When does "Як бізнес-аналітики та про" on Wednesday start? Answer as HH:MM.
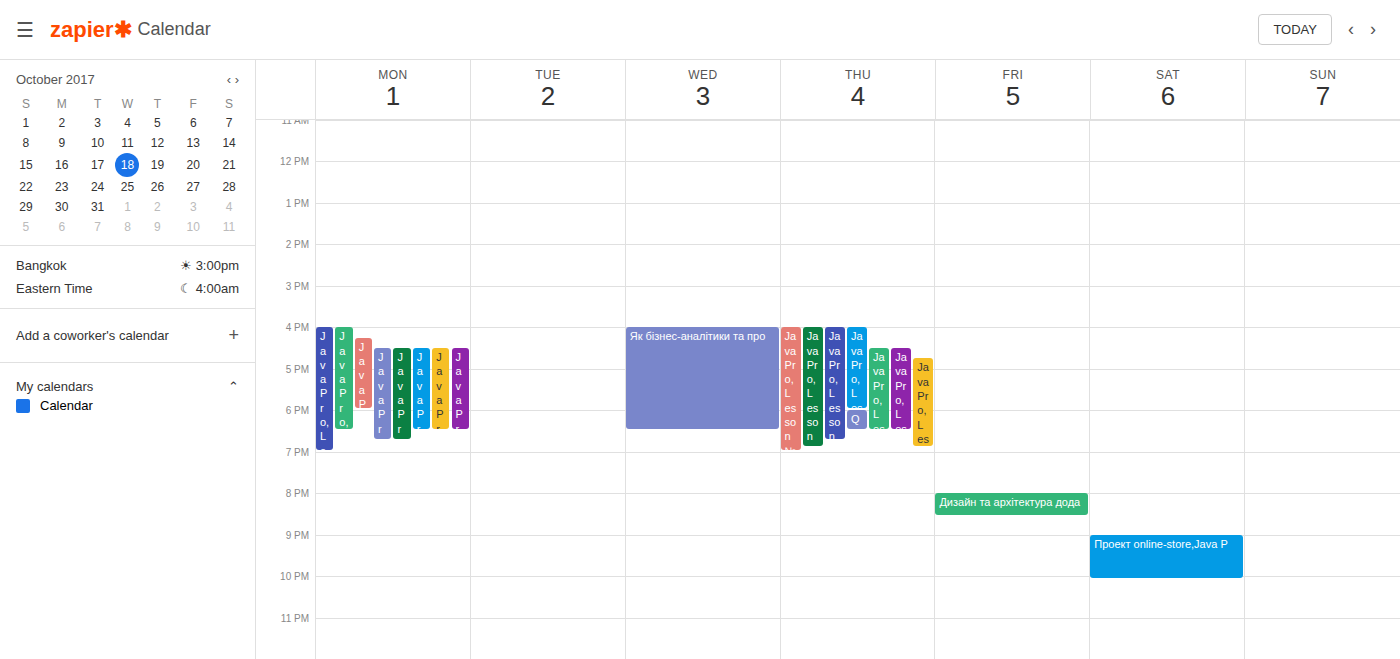
16:00